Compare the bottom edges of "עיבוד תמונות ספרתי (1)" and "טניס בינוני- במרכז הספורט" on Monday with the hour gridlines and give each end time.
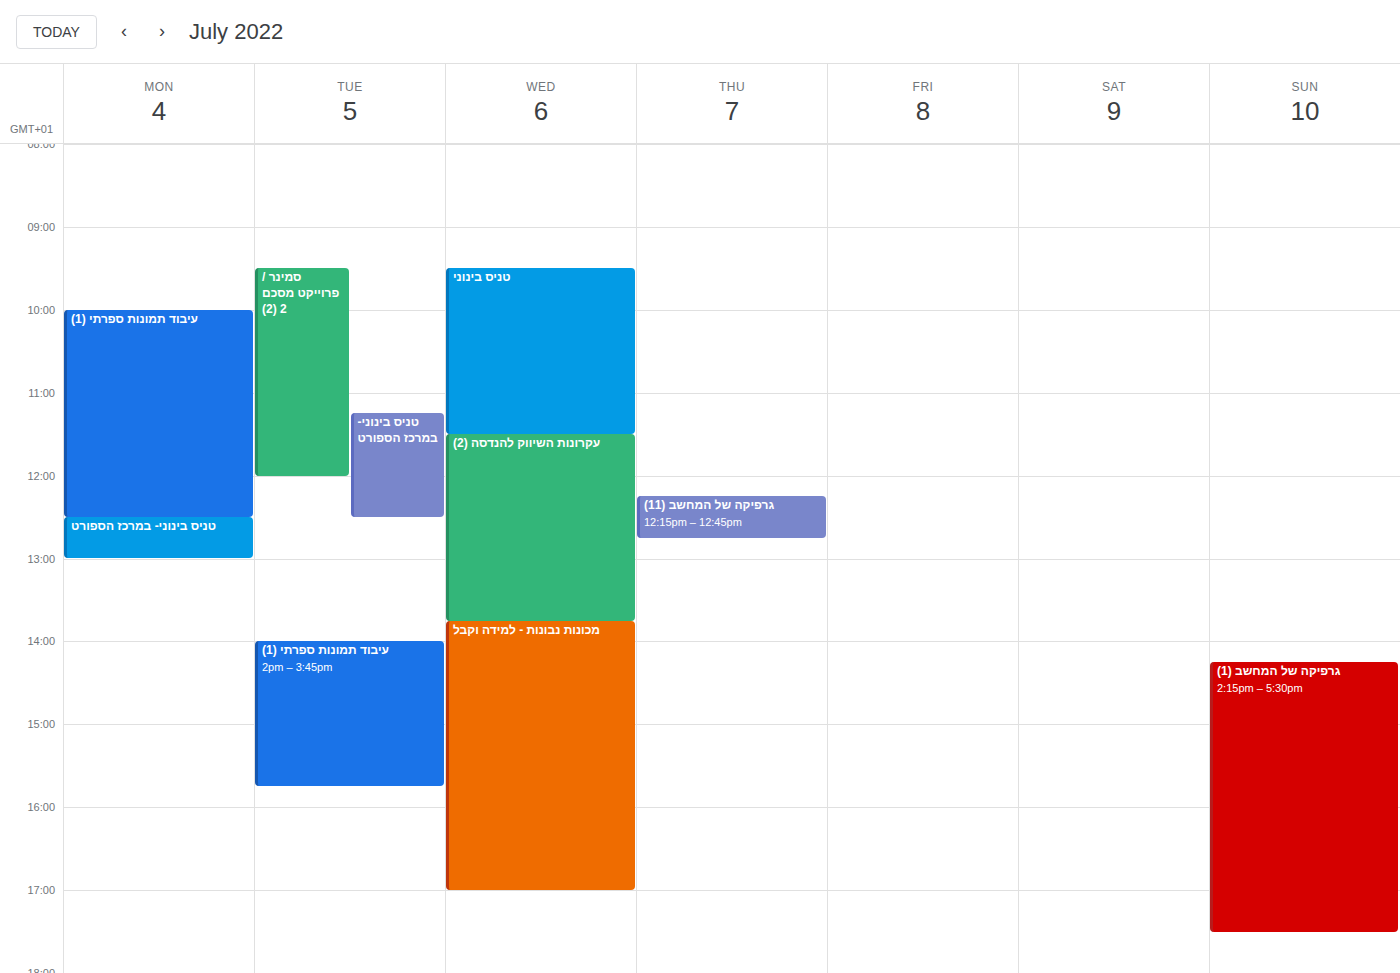
"עיבוד תמונות ספרתי (1)": 12:30 PM, halfway between the 12 PM and 1 PM lines. "טניס בינוני- במרכז הספורט": 1:00 PM, exactly on the 1 PM line.